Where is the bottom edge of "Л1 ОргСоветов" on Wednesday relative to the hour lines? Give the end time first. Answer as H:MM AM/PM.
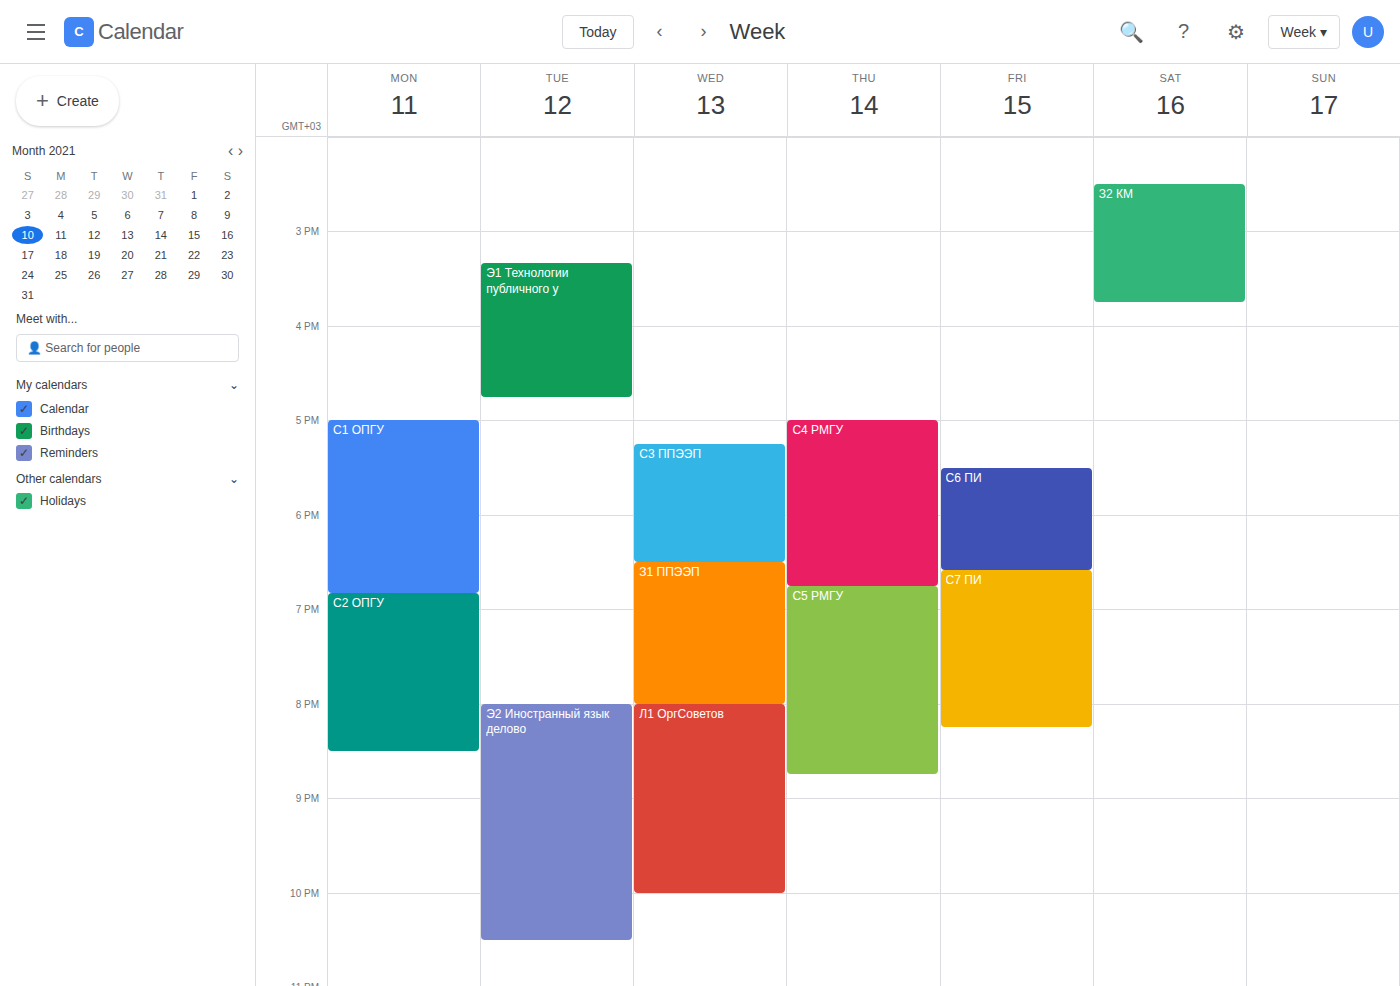
10:00 PM -- exactly on the 10 PM line.